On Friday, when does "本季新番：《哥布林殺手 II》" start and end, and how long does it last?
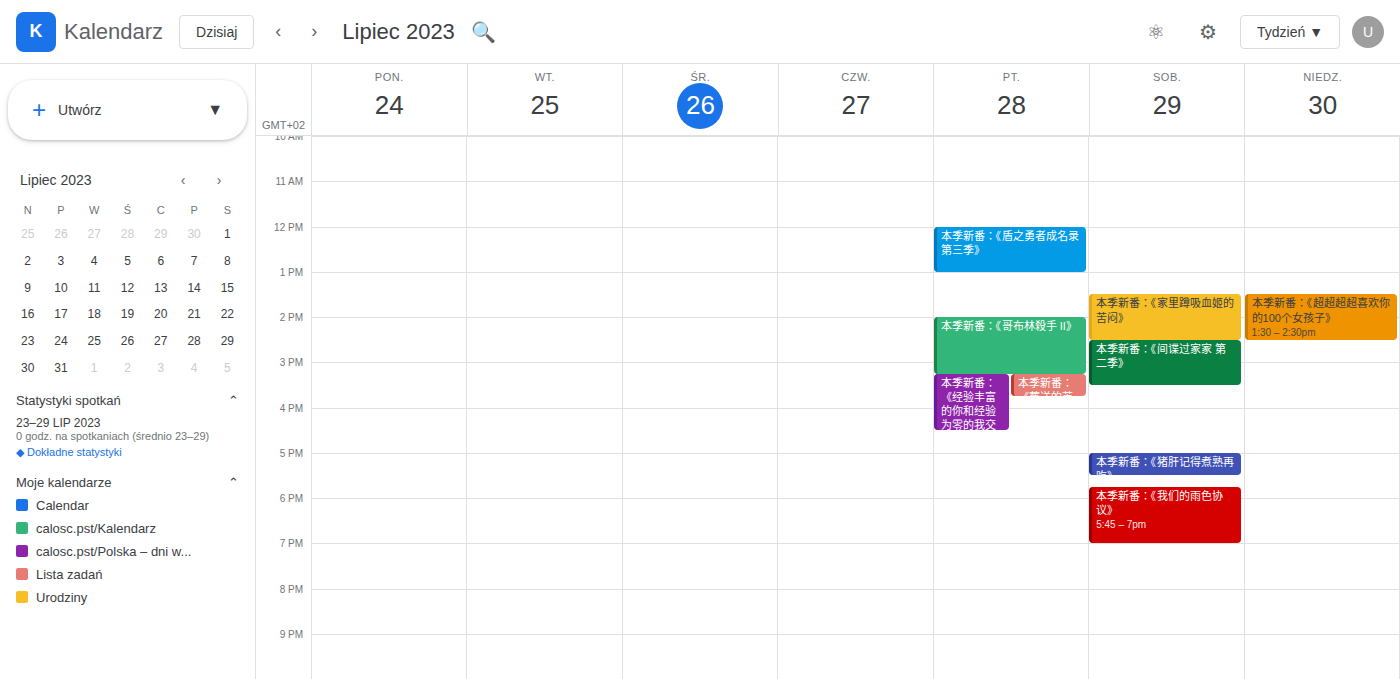
14:00 to 15:15, 1 hour 15 minutes